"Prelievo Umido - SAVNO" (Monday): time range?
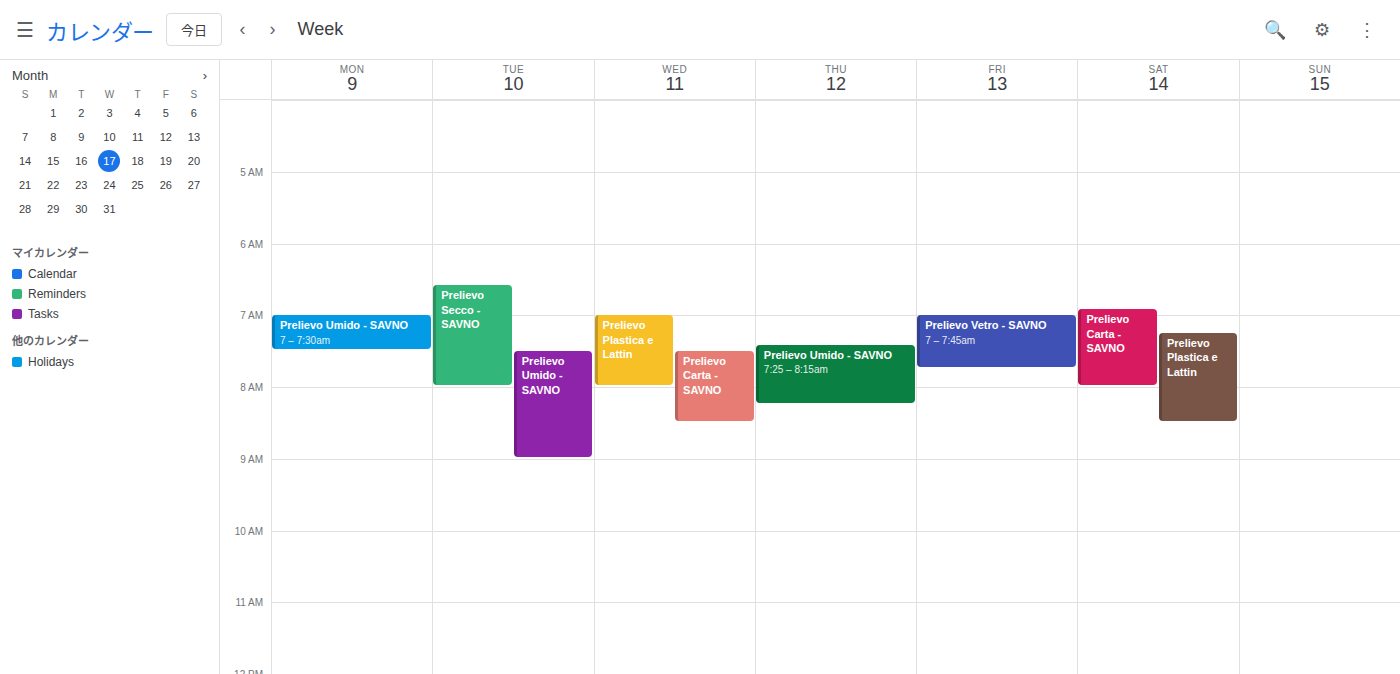
7:00 AM to 7:30 AM